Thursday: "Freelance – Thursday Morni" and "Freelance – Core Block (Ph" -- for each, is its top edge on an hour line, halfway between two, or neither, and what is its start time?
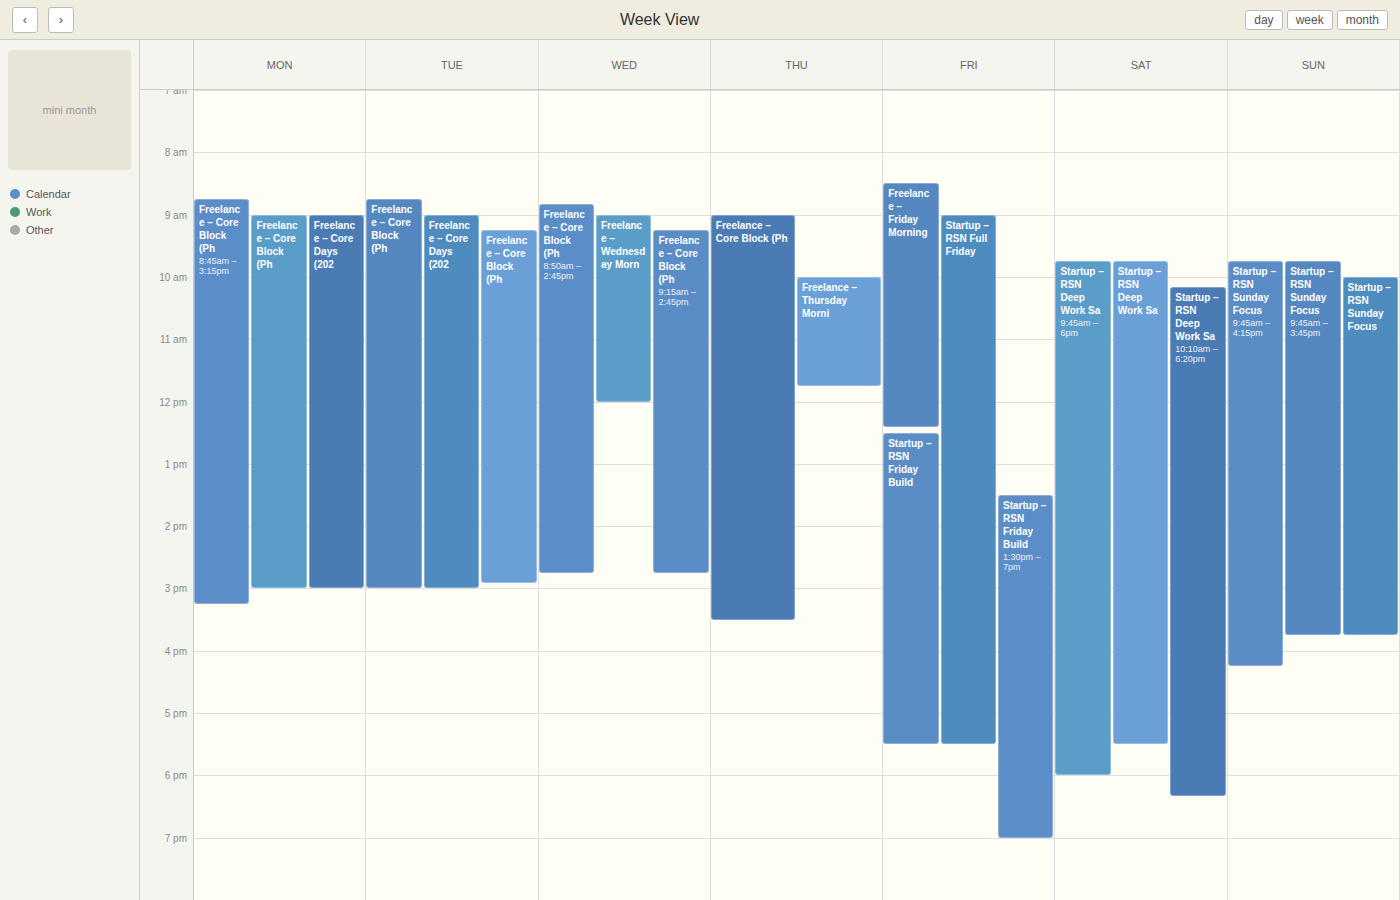
"Freelance – Thursday Morni": 10:00 AM, exactly on the 10 AM line. "Freelance – Core Block (Ph": 9:00 AM, exactly on the 9 AM line.